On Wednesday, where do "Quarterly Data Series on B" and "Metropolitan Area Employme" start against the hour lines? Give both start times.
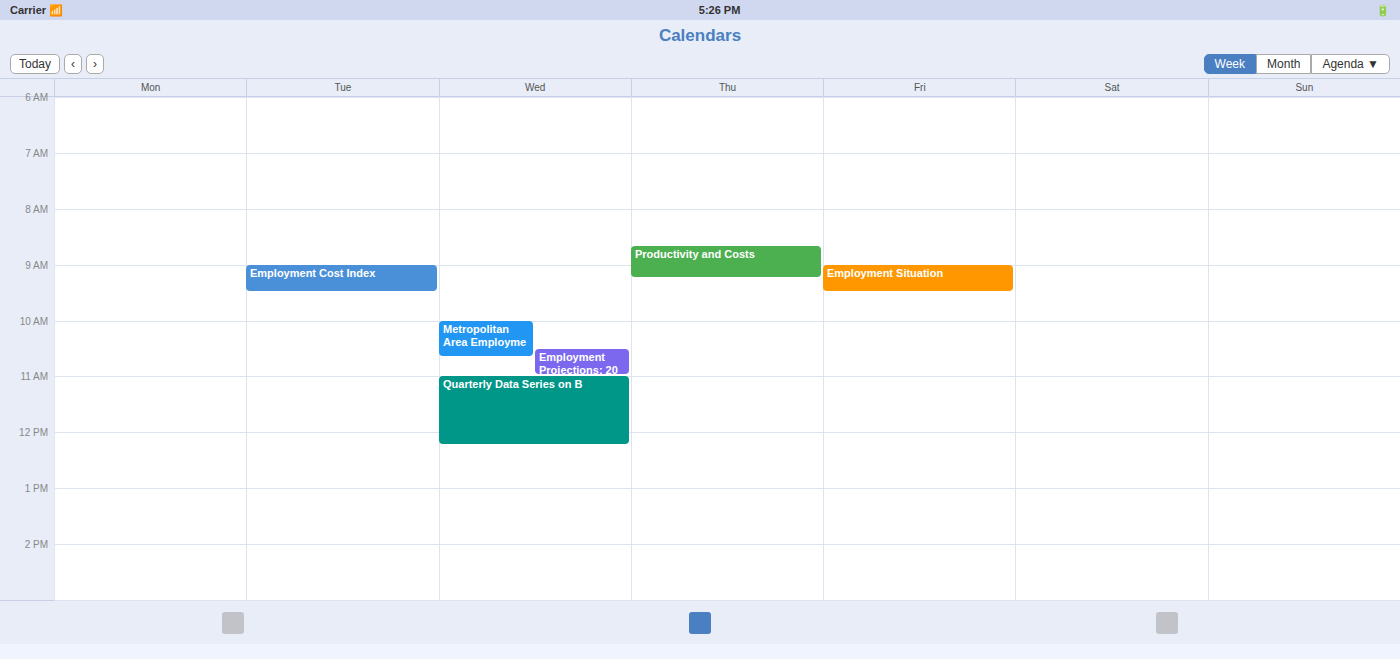
"Quarterly Data Series on B": 11:00 AM, exactly on the 11 AM line. "Metropolitan Area Employme": 10:00 AM, exactly on the 10 AM line.